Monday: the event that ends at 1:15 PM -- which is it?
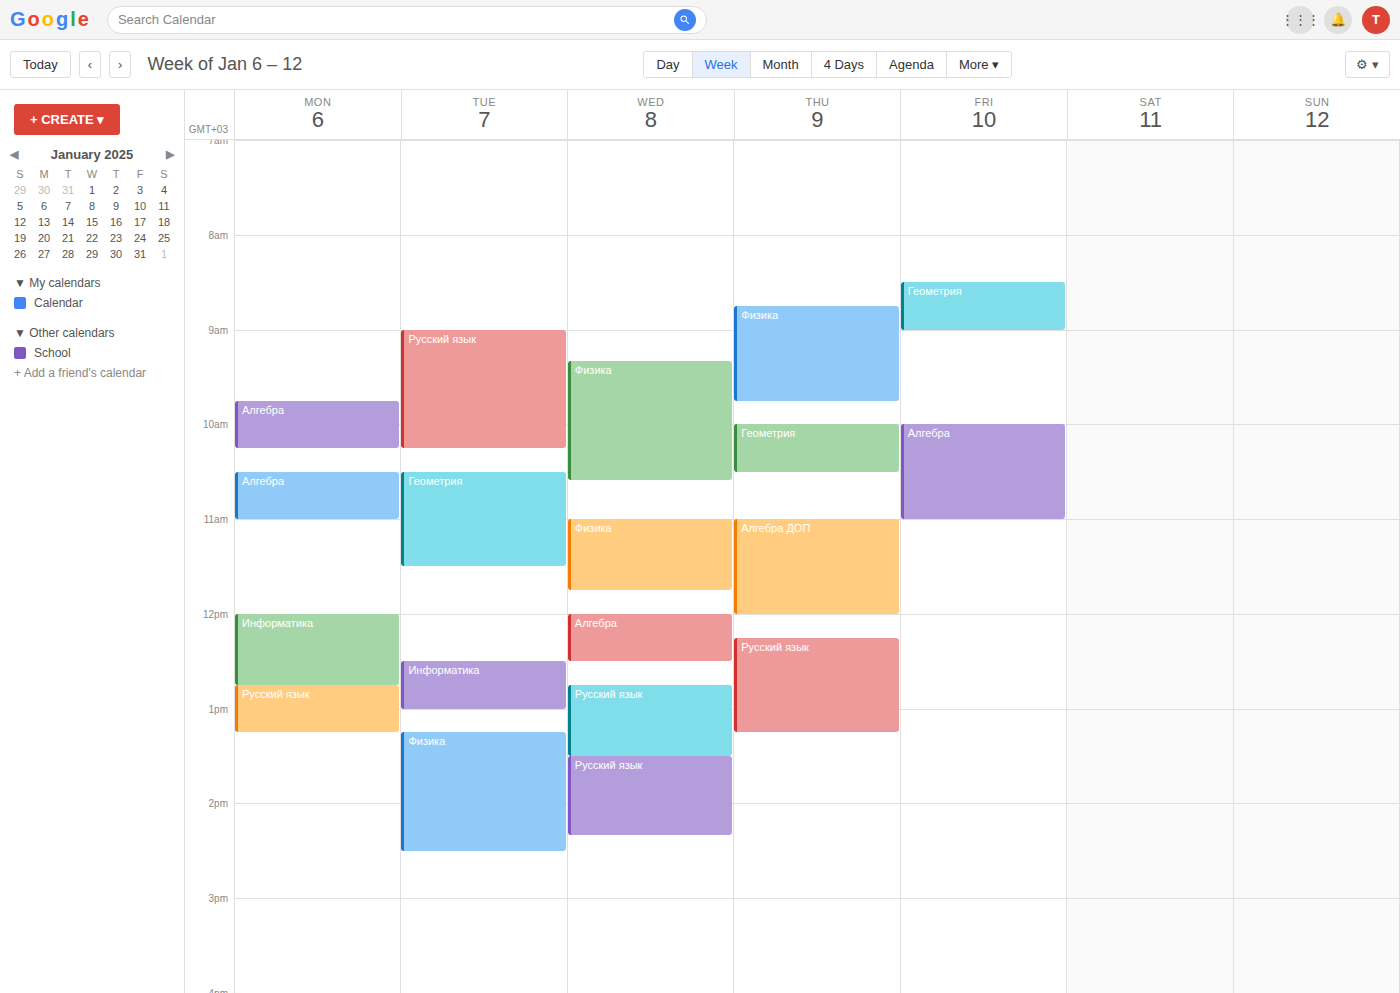
"Русский язык"